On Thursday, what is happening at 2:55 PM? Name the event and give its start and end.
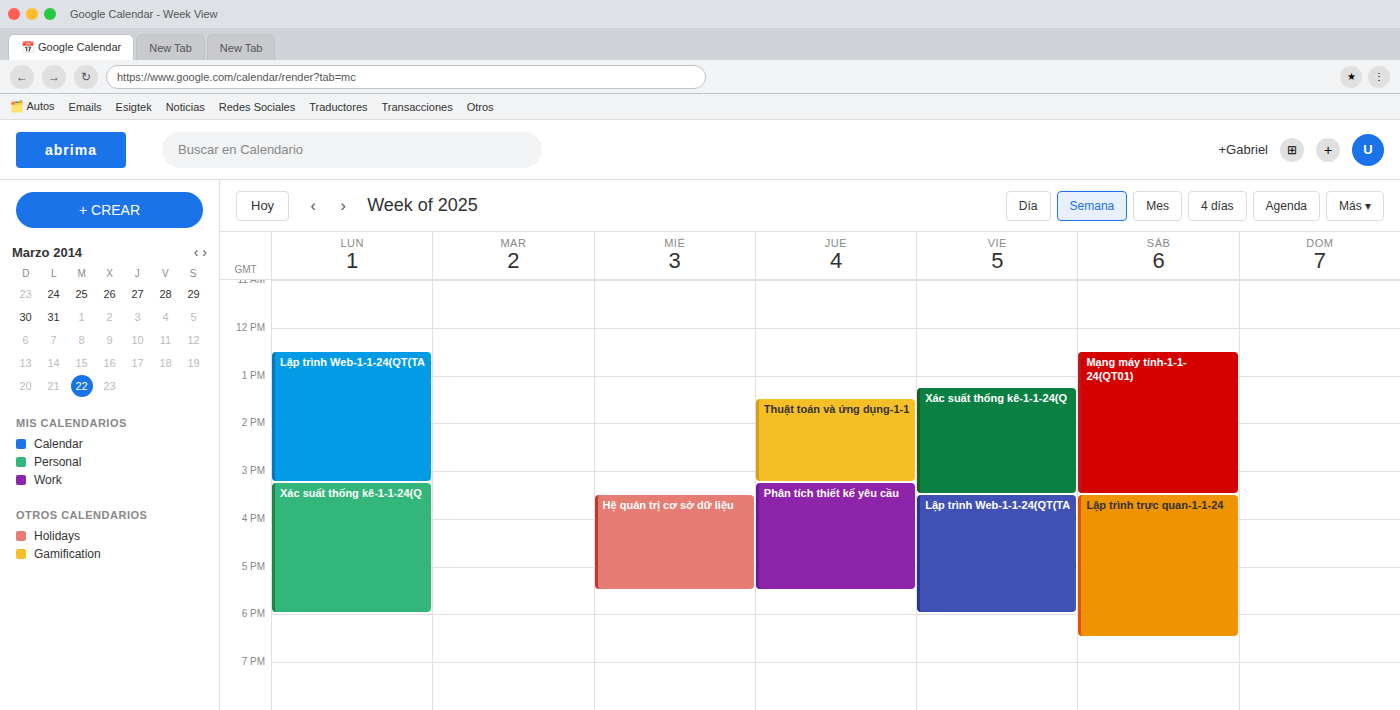
"Thuật toán và ứng dụng-1-1", 1:30 PM to 3:15 PM